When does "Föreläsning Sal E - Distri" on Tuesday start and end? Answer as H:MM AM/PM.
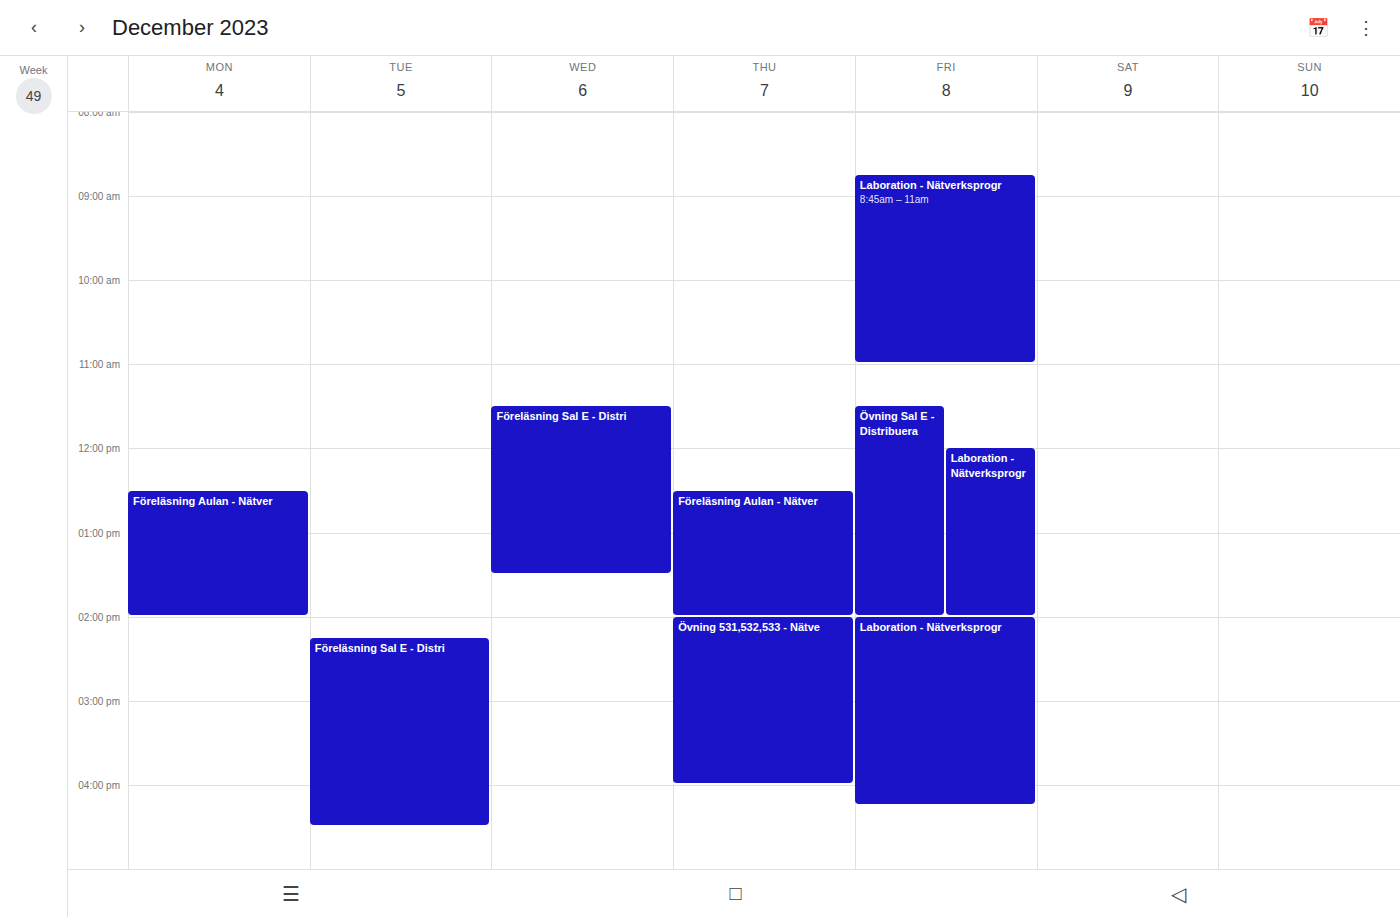
2:15 PM to 4:30 PM